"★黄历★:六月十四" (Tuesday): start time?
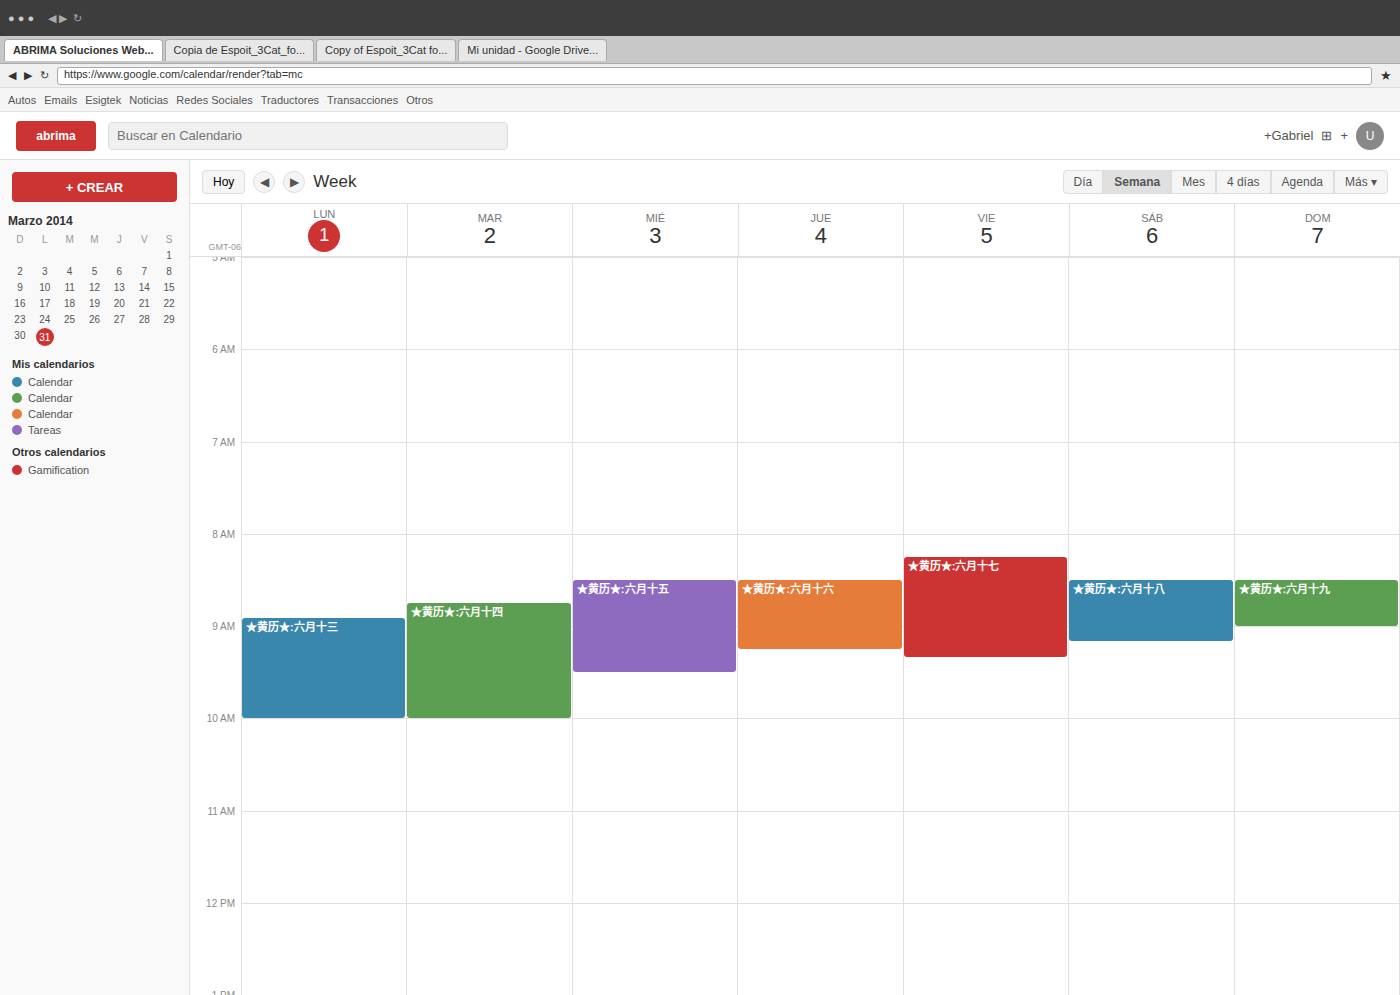
8:45 AM